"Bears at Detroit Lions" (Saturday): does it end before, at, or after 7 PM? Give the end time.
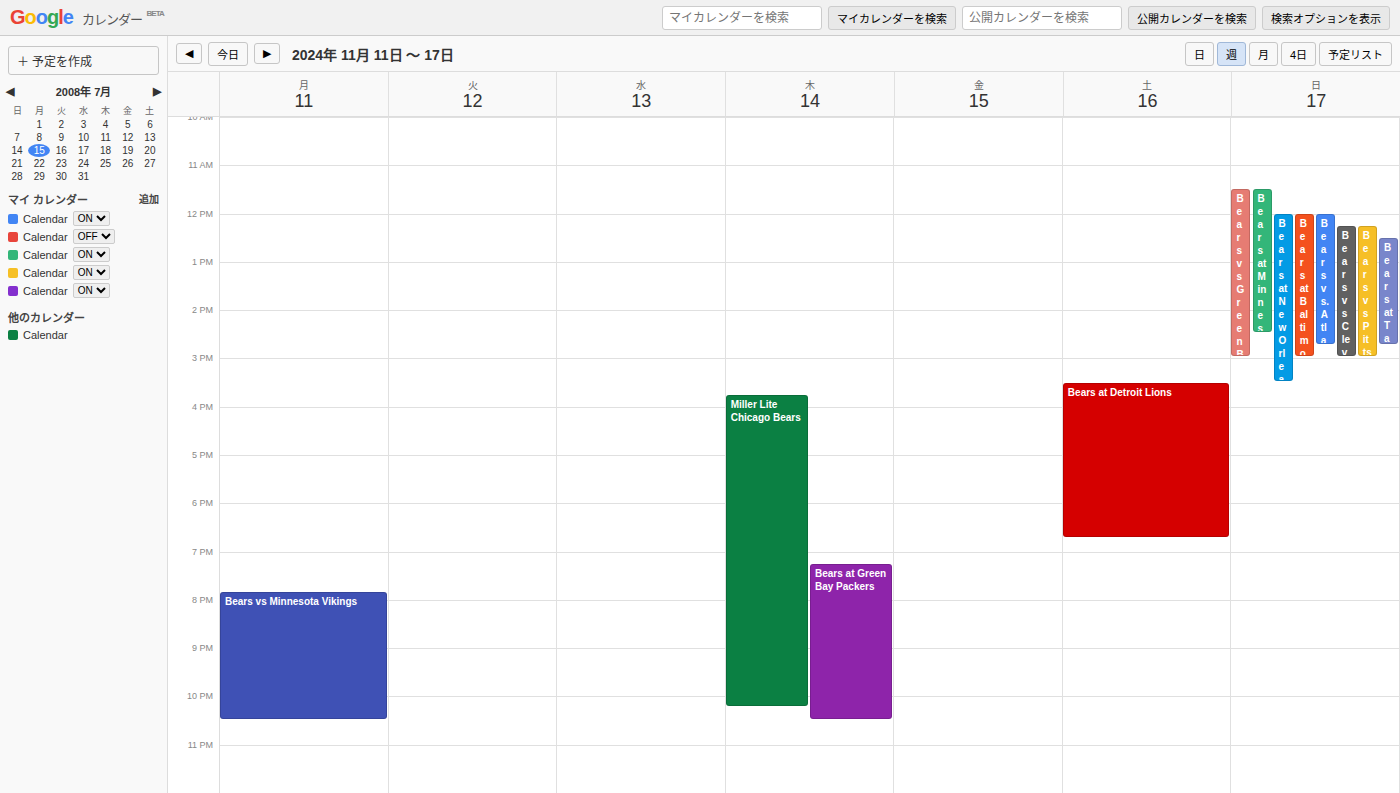
6:45 PM -- before 7 PM, 15 minutes above the 7 PM line.